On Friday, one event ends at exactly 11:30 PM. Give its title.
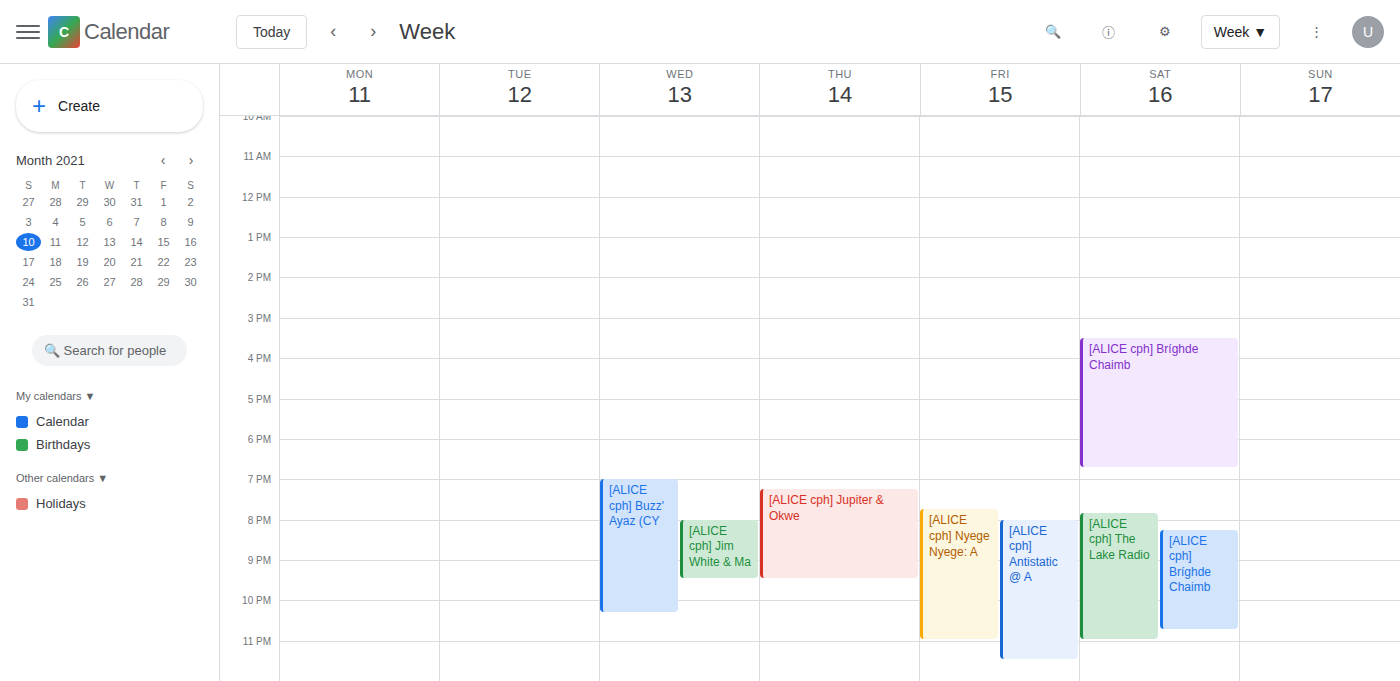
"[ALICE cph] Antistatic @ A"